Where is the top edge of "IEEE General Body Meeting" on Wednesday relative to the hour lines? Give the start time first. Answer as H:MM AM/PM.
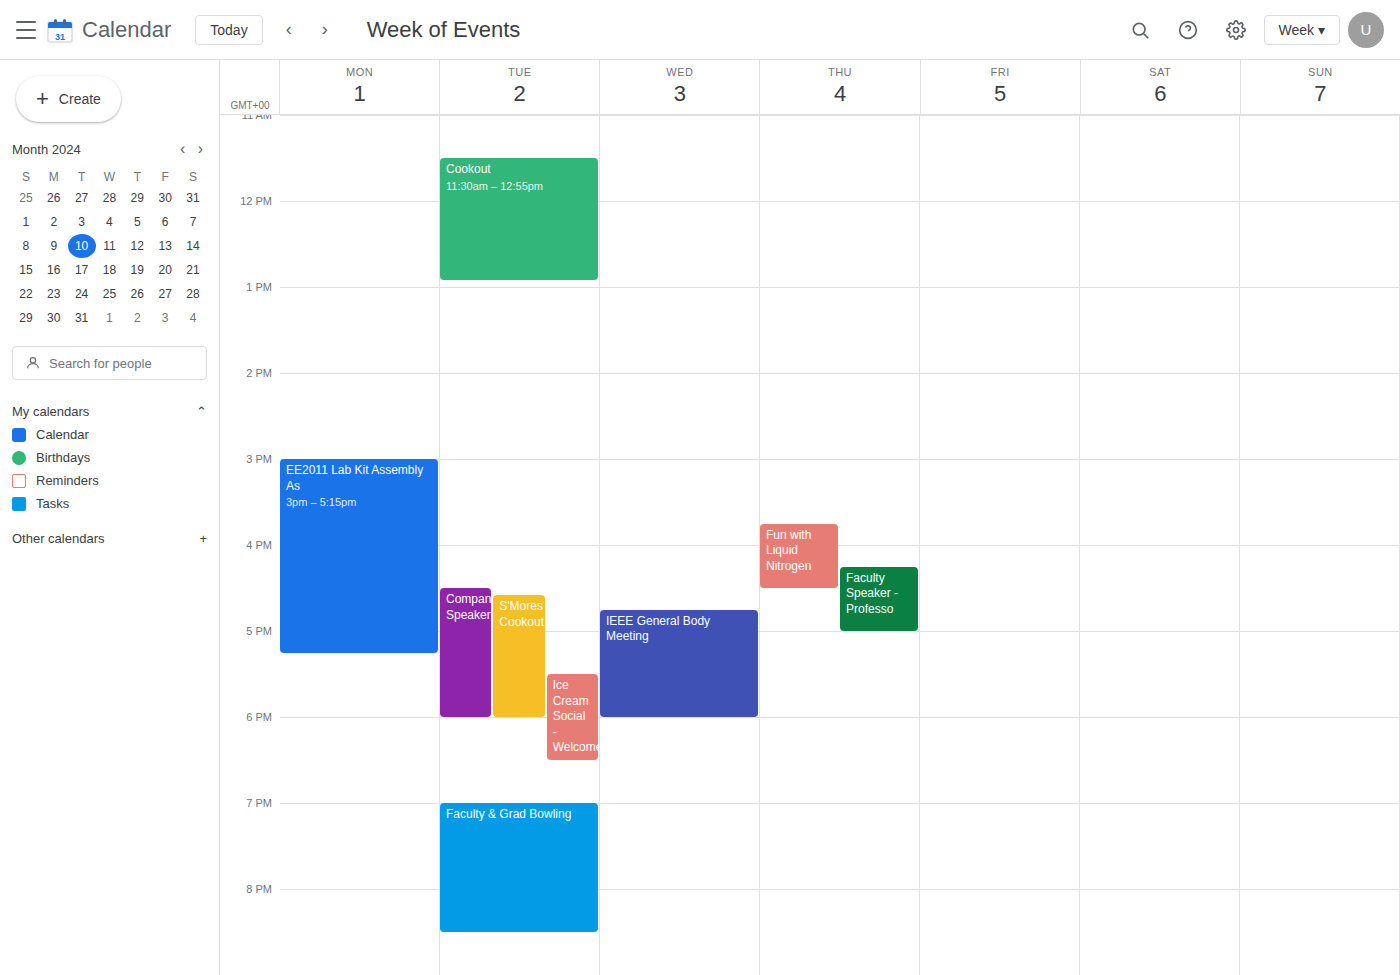
4:45 PM -- neither: three quarters of the way from the 4 PM line to the 5 PM line.